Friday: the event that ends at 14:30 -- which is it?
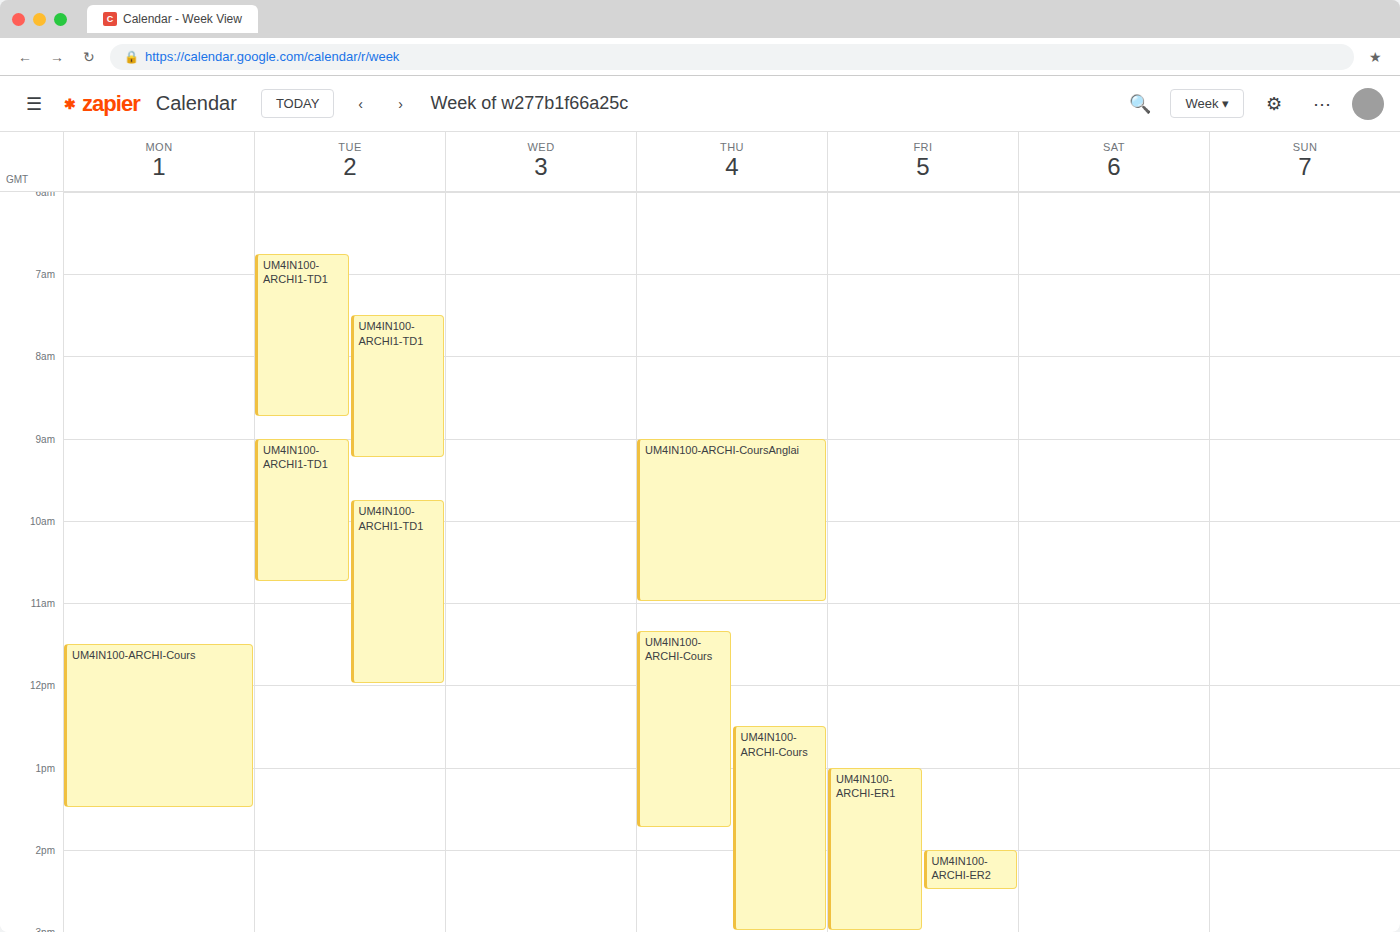
"UM4IN100-ARCHI-ER2"